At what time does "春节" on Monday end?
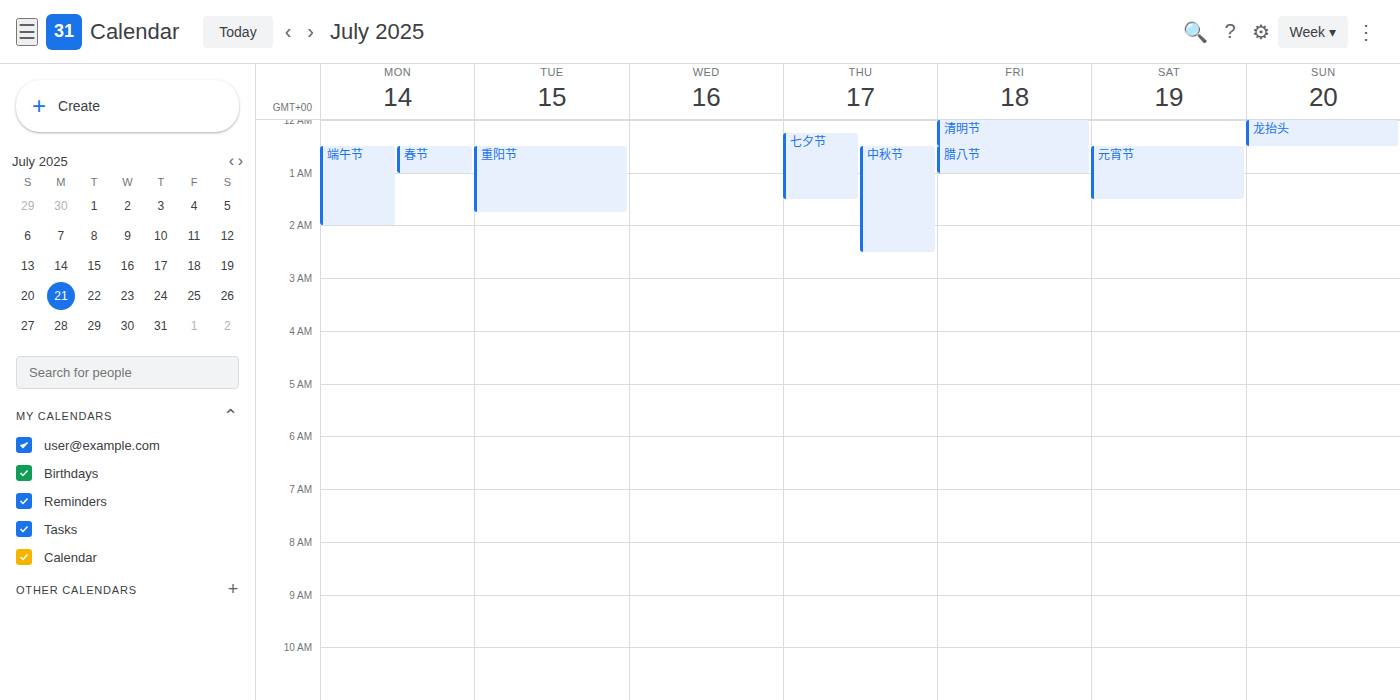
01:00